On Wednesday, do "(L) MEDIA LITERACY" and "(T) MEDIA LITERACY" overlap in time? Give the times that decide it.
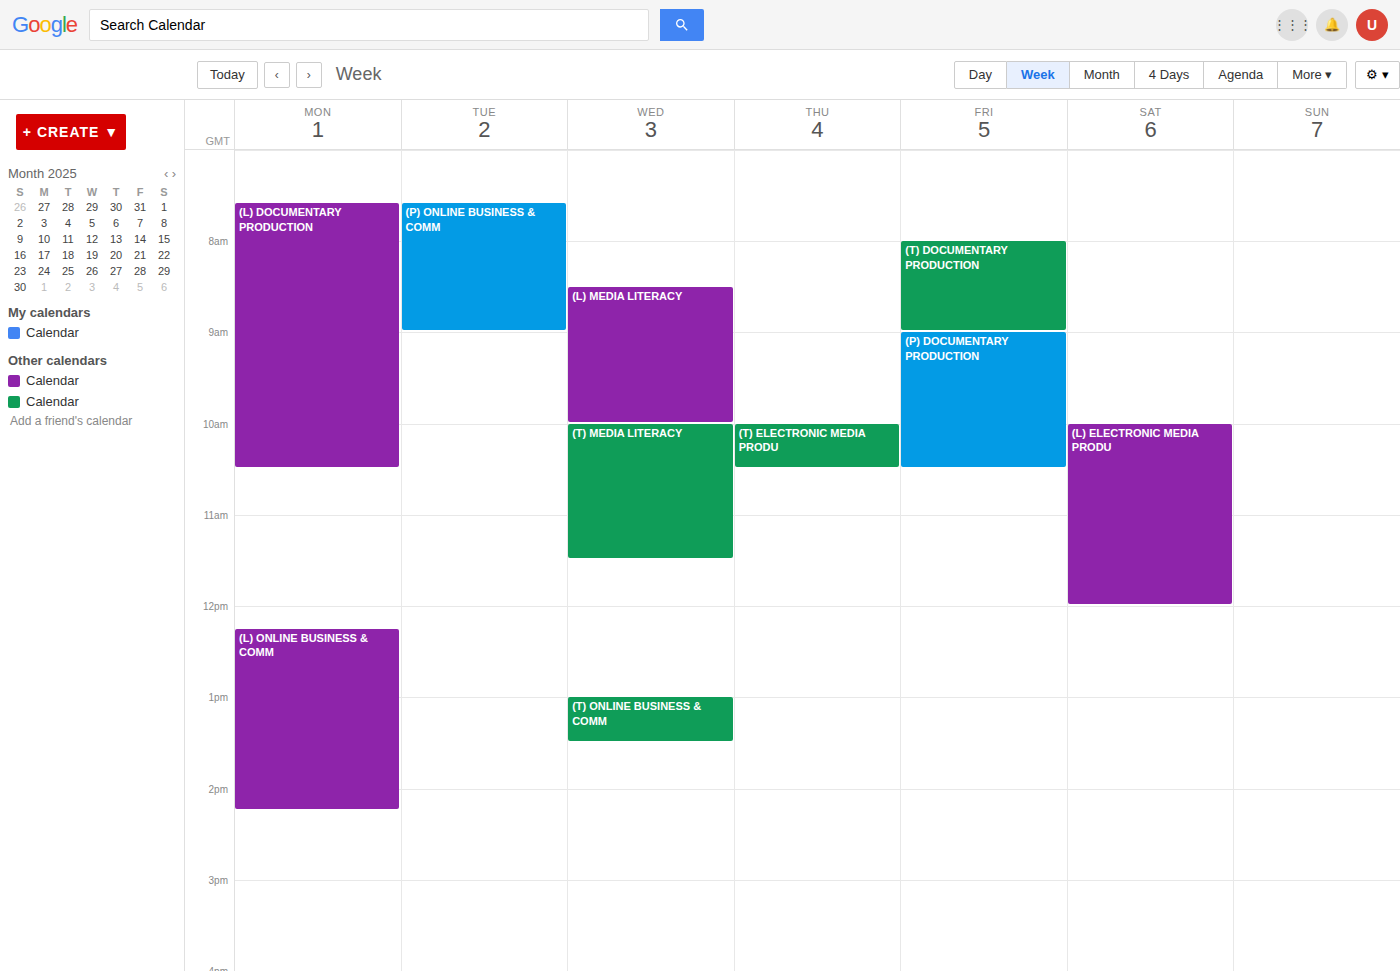
"(L) MEDIA LITERACY" ends at 10:00 AM, exactly when "(T) MEDIA LITERACY" starts -- they touch but do not overlap.